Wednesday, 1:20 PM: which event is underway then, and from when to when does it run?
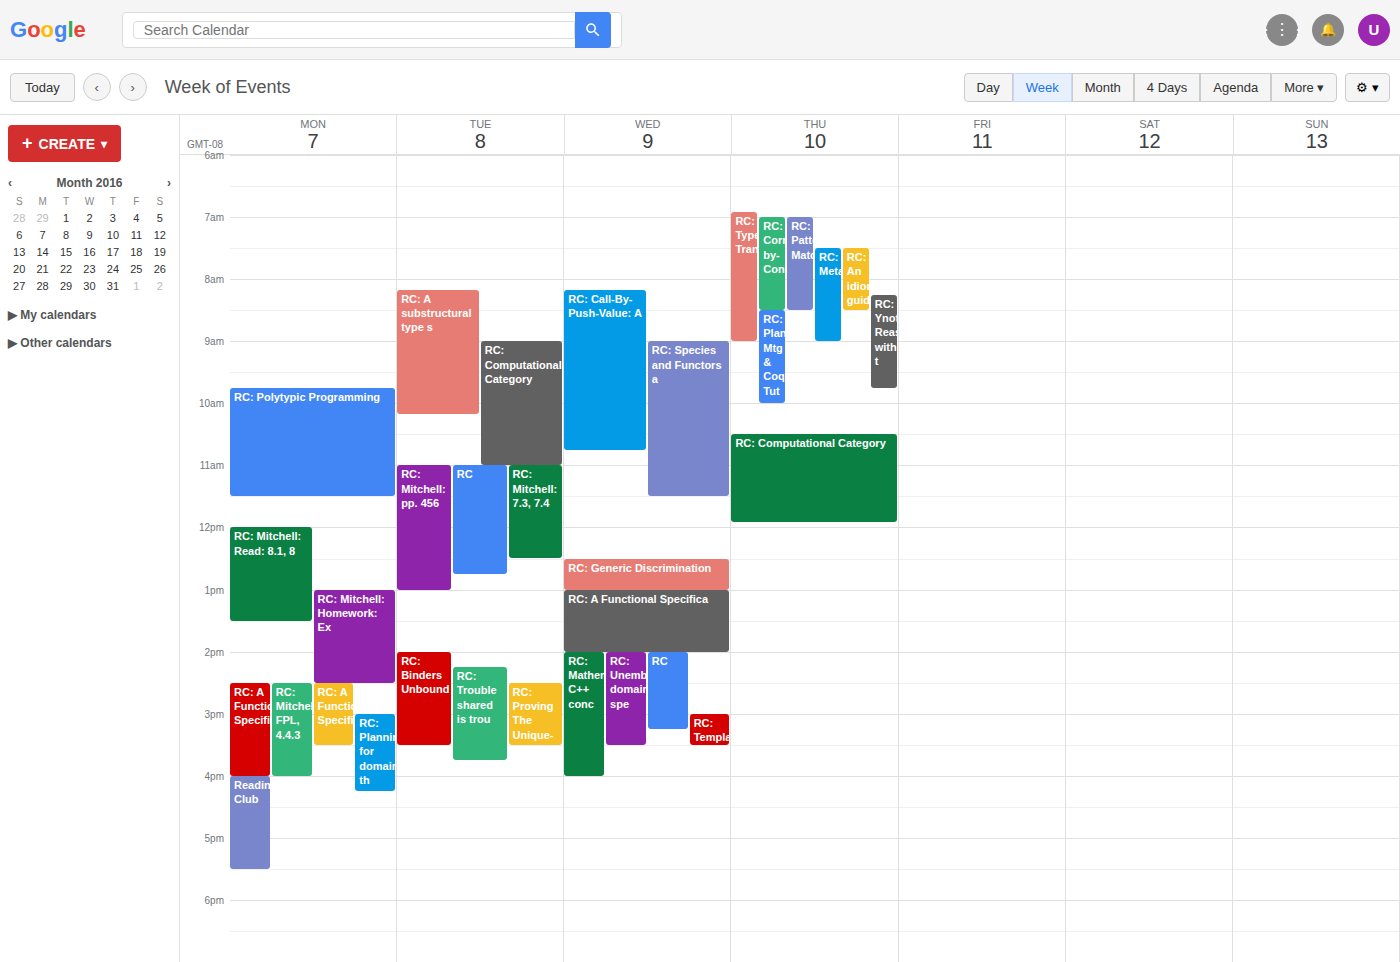
"RC: A Functional Specifica", 1:00 PM to 2:00 PM